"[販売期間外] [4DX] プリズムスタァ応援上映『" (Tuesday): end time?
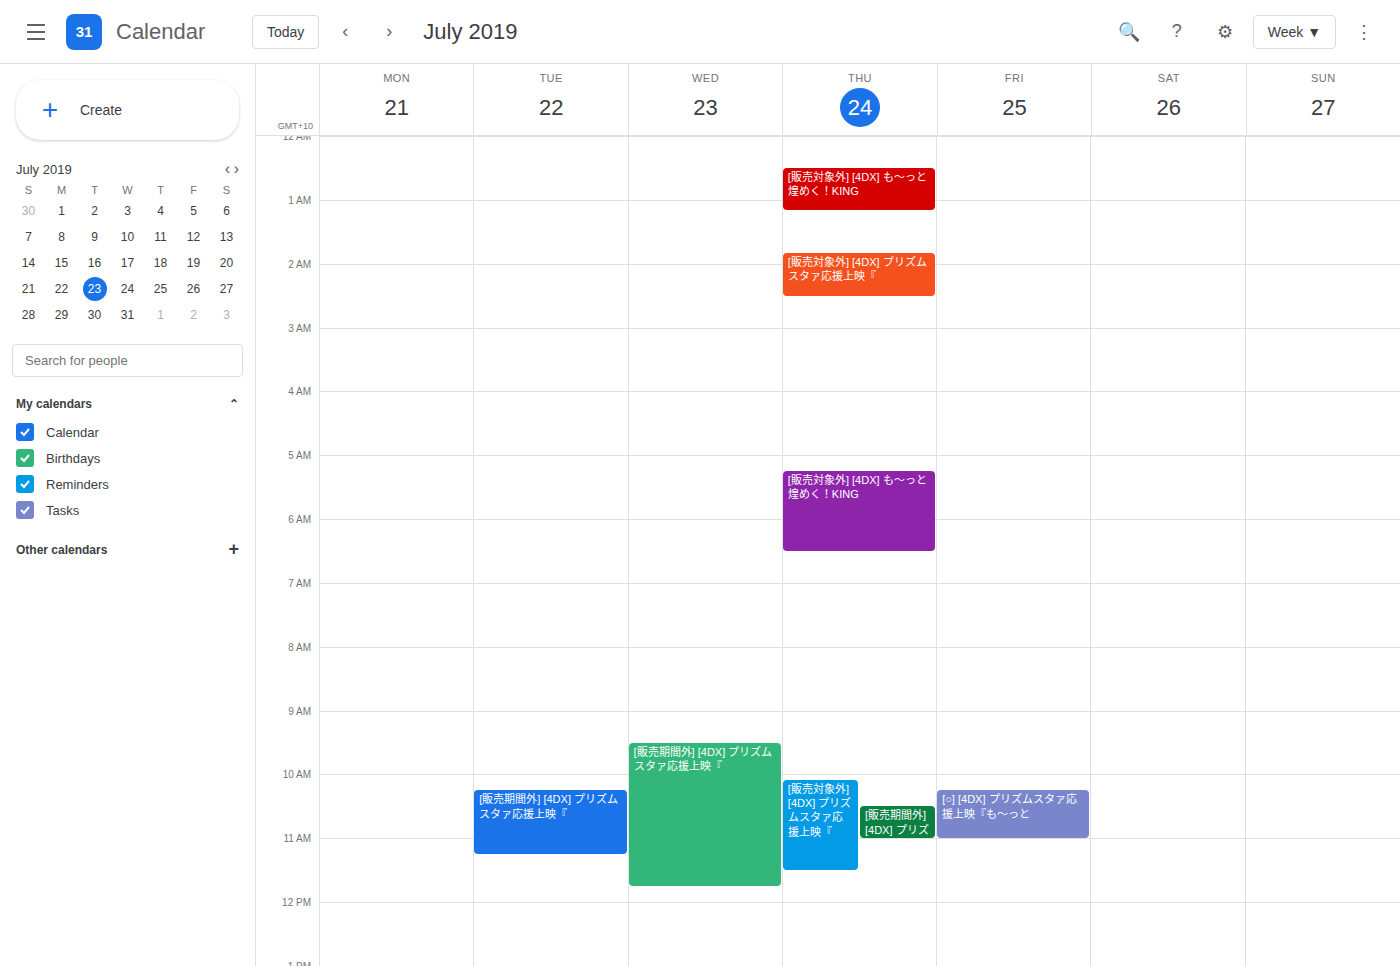
11:15 AM